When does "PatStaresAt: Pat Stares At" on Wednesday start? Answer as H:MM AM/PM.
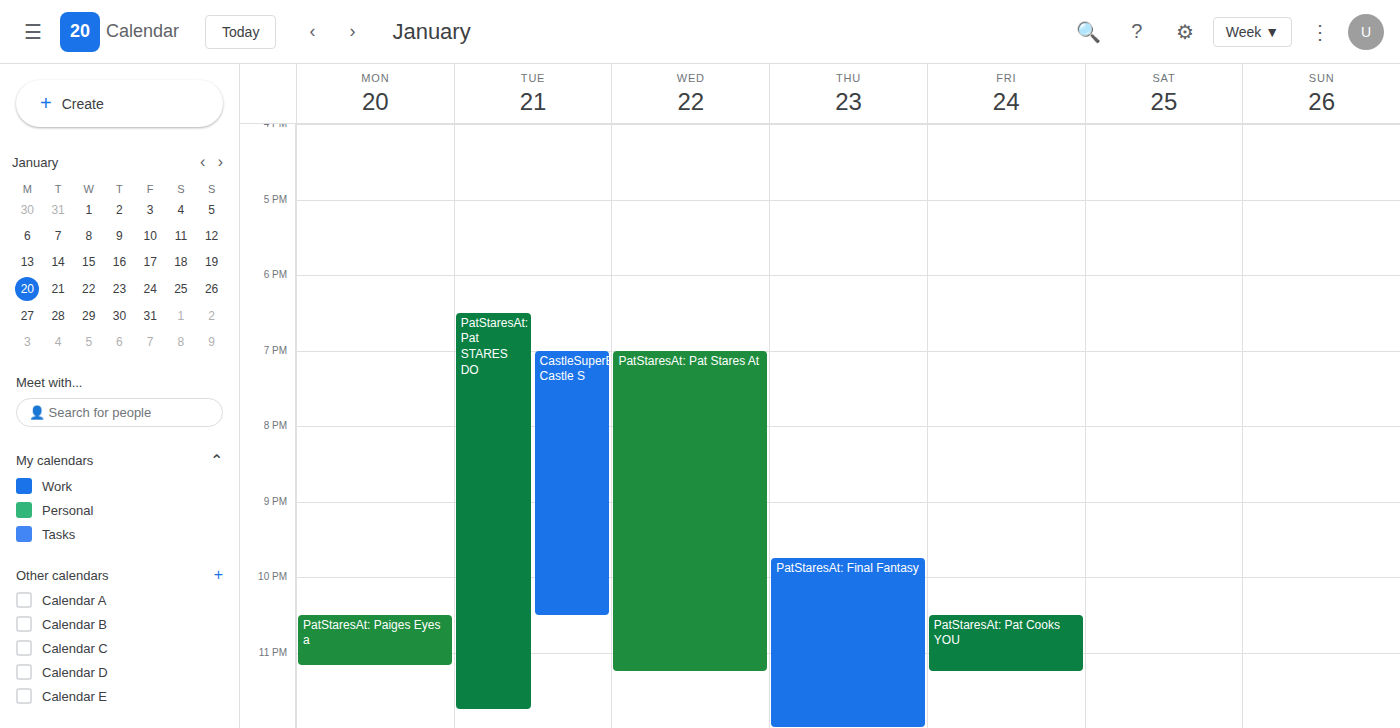
7:00 PM